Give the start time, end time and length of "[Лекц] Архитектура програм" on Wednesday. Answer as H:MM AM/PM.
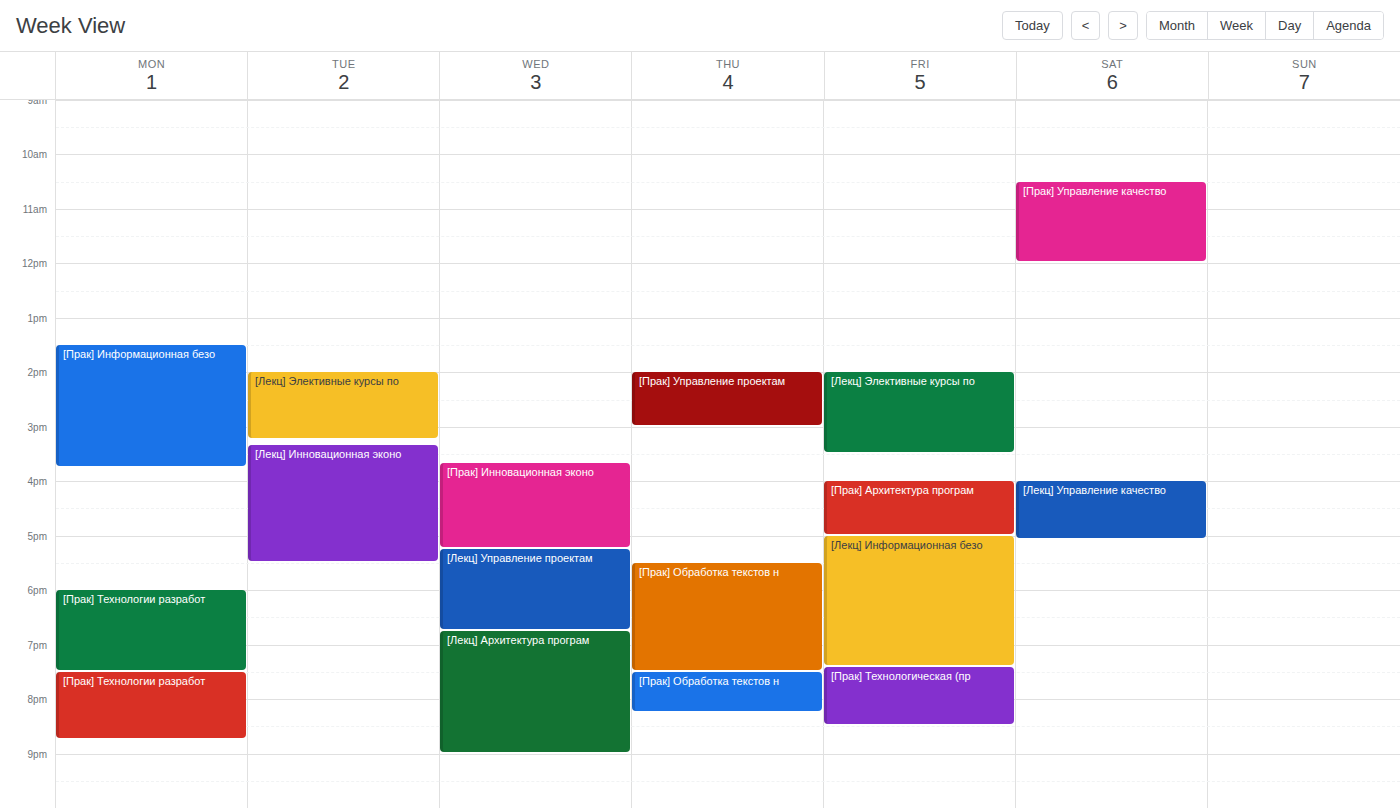
6:45 PM to 9:00 PM, 2 hours 15 minutes